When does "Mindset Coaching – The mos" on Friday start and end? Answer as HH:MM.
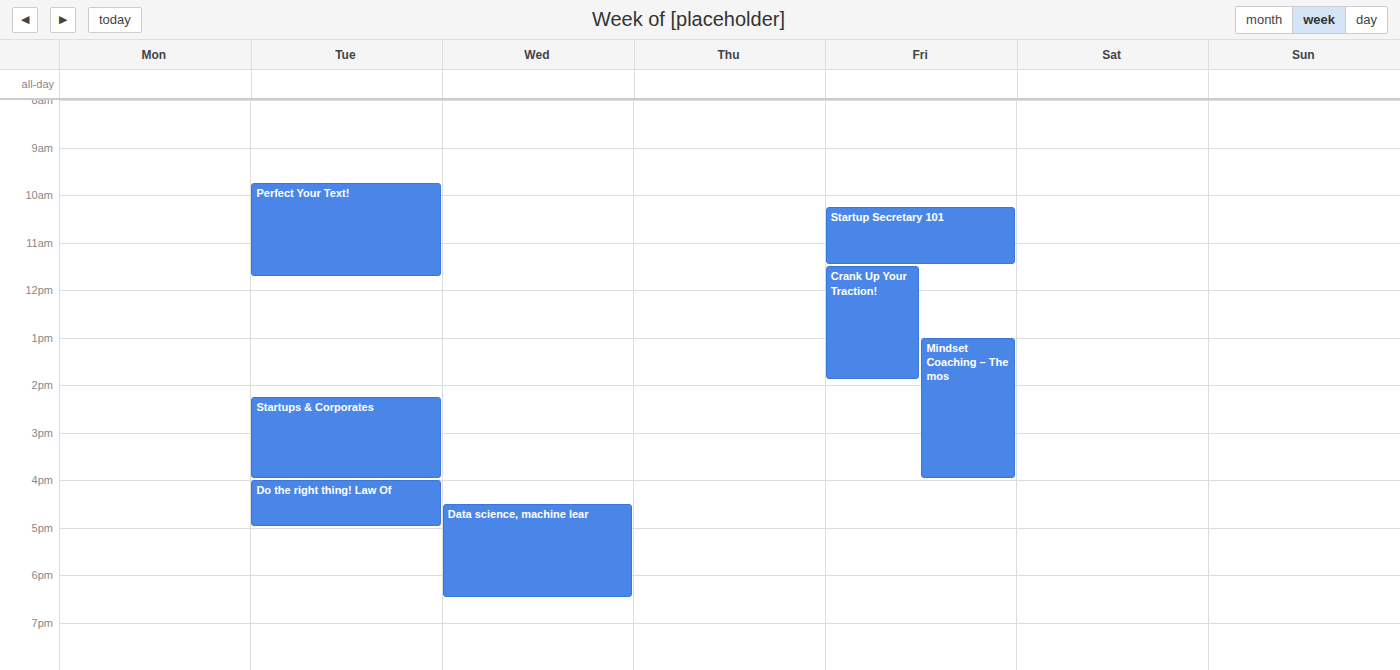
13:00 to 16:00